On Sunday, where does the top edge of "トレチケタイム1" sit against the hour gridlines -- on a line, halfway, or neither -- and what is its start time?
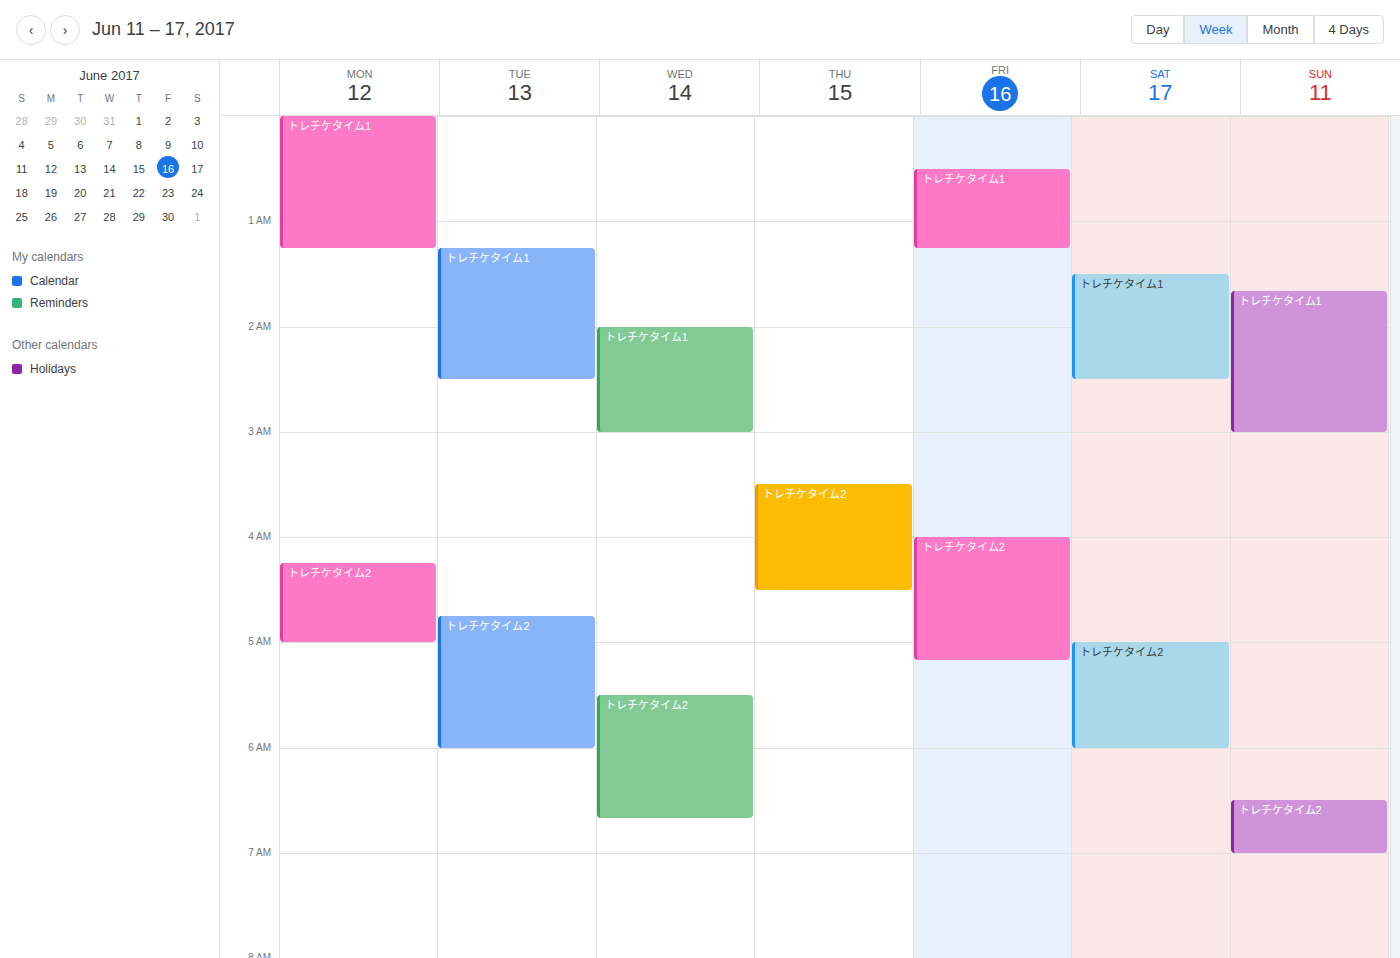
1:40 AM -- neither: 40 minutes below the 1 AM line and 20 minutes above the 2 AM line.